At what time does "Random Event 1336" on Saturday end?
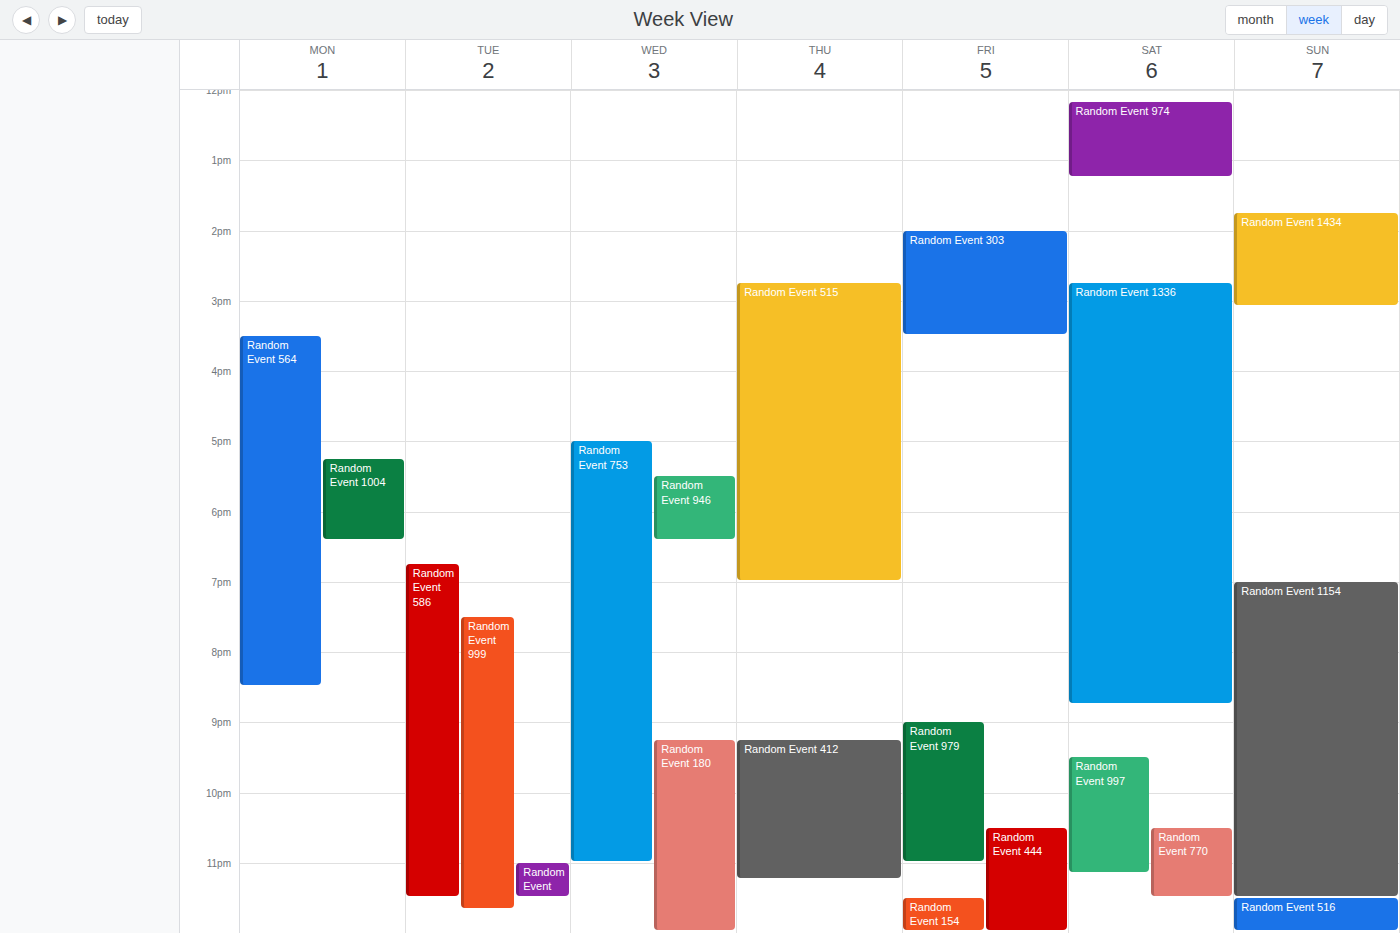
20:45